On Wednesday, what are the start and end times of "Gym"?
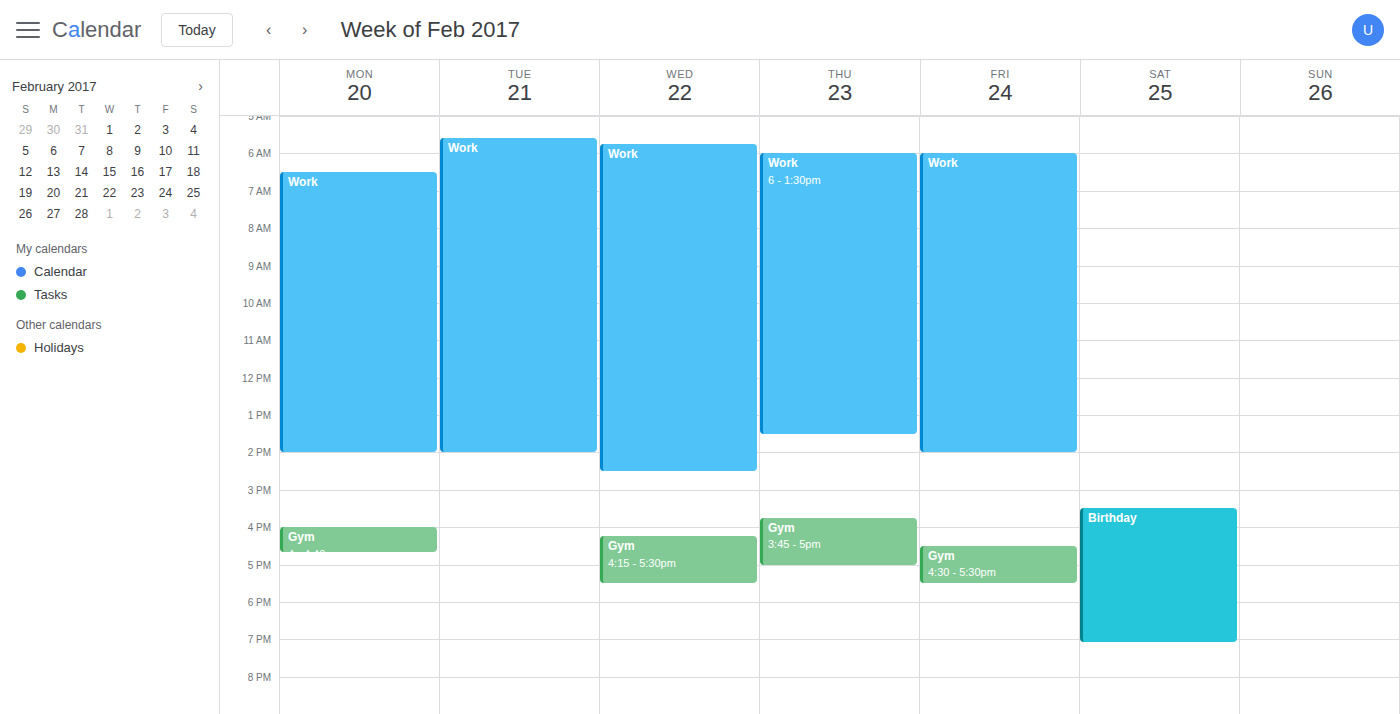
4:15 PM to 5:30 PM